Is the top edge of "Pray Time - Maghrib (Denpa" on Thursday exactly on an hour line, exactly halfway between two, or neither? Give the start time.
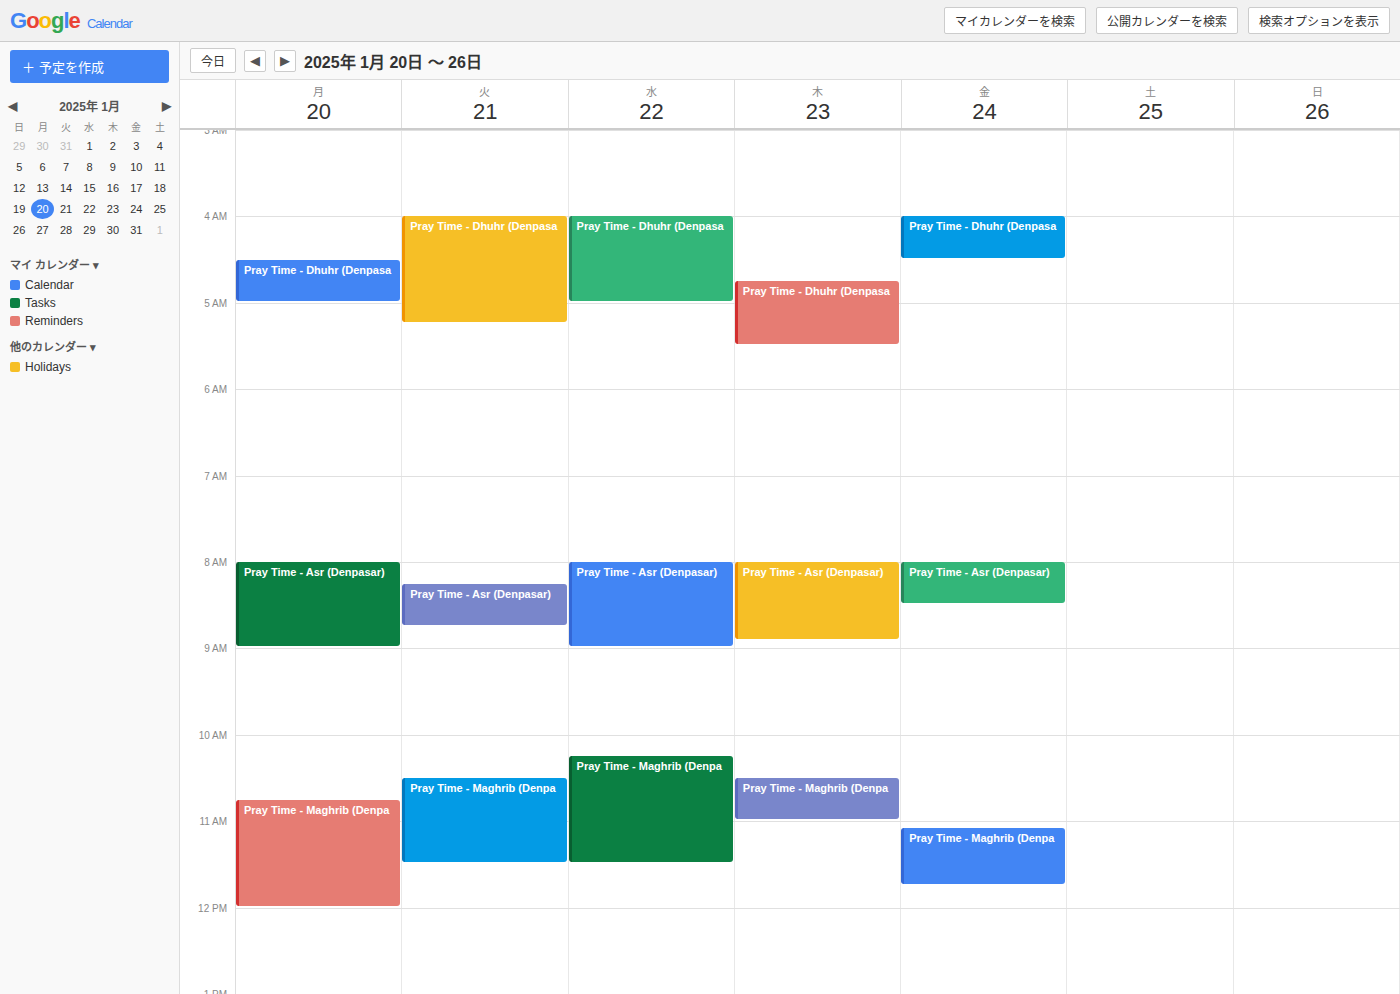
10:30 AM -- halfway between the 10 AM and 11 AM lines.